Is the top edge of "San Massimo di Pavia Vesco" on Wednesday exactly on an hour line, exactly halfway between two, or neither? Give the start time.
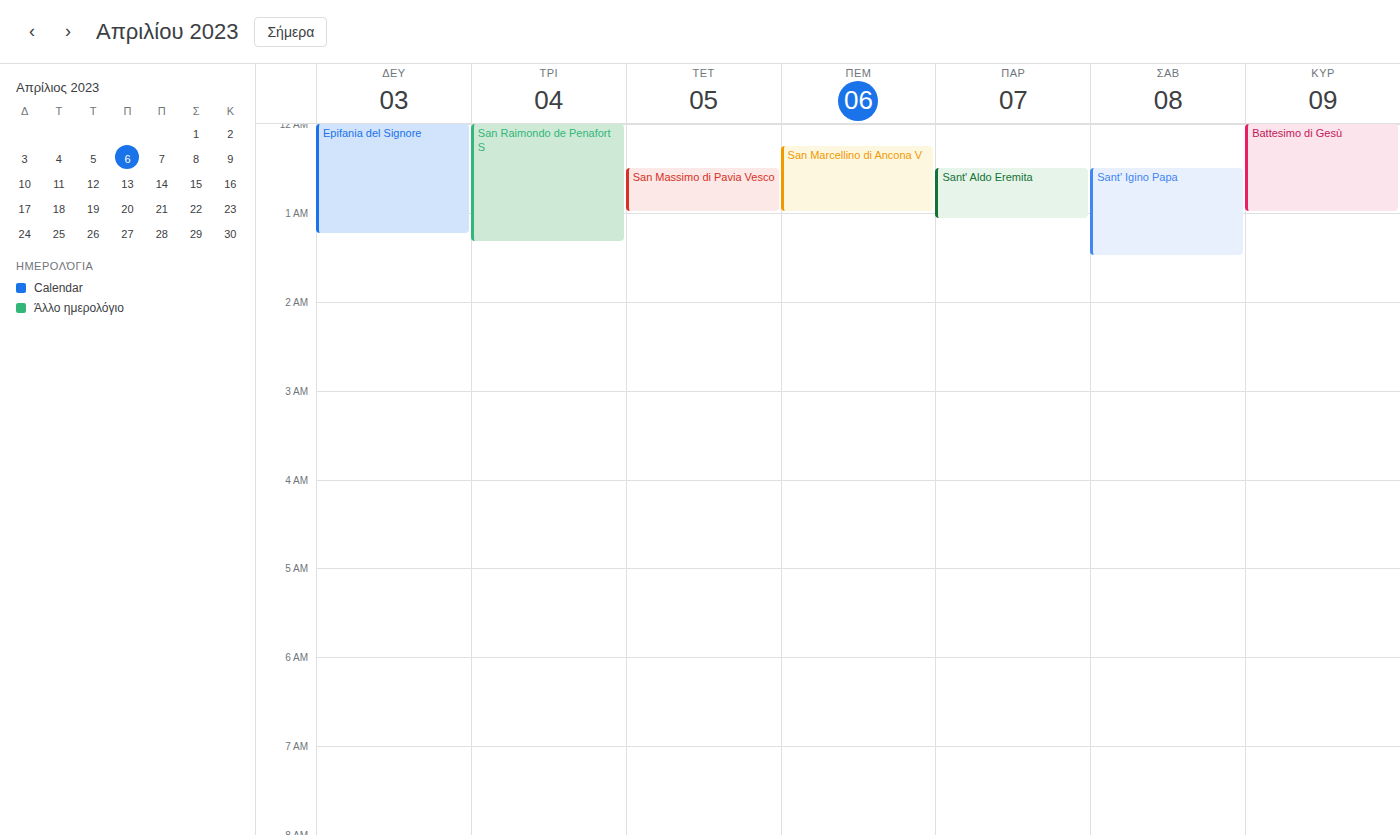
12:30 AM -- halfway between the 12 AM and 1 AM lines.